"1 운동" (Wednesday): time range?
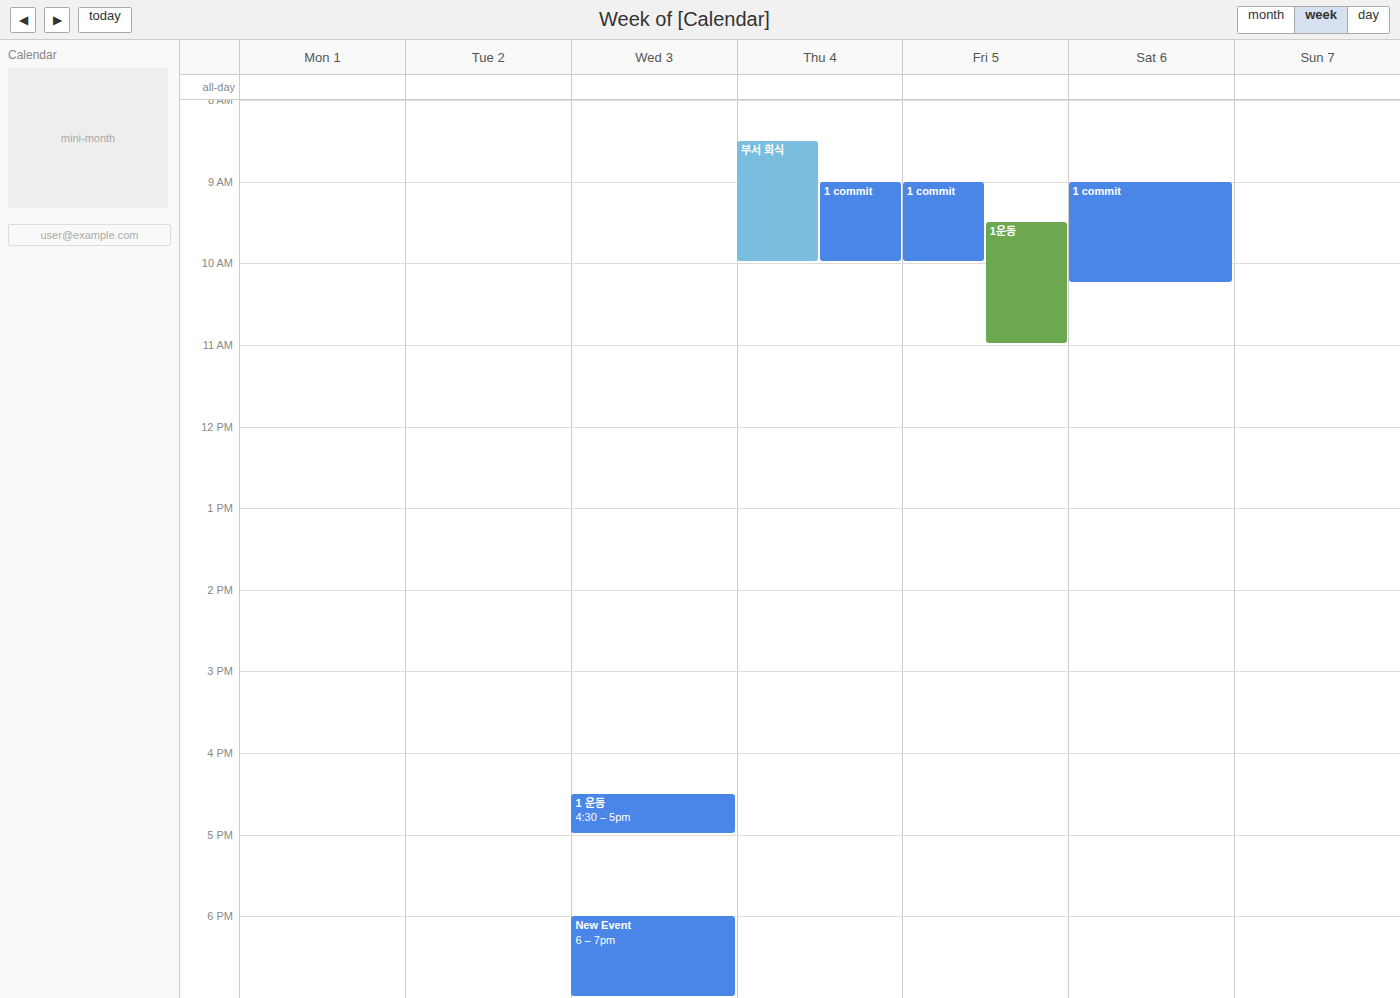
4:30 PM to 5:00 PM